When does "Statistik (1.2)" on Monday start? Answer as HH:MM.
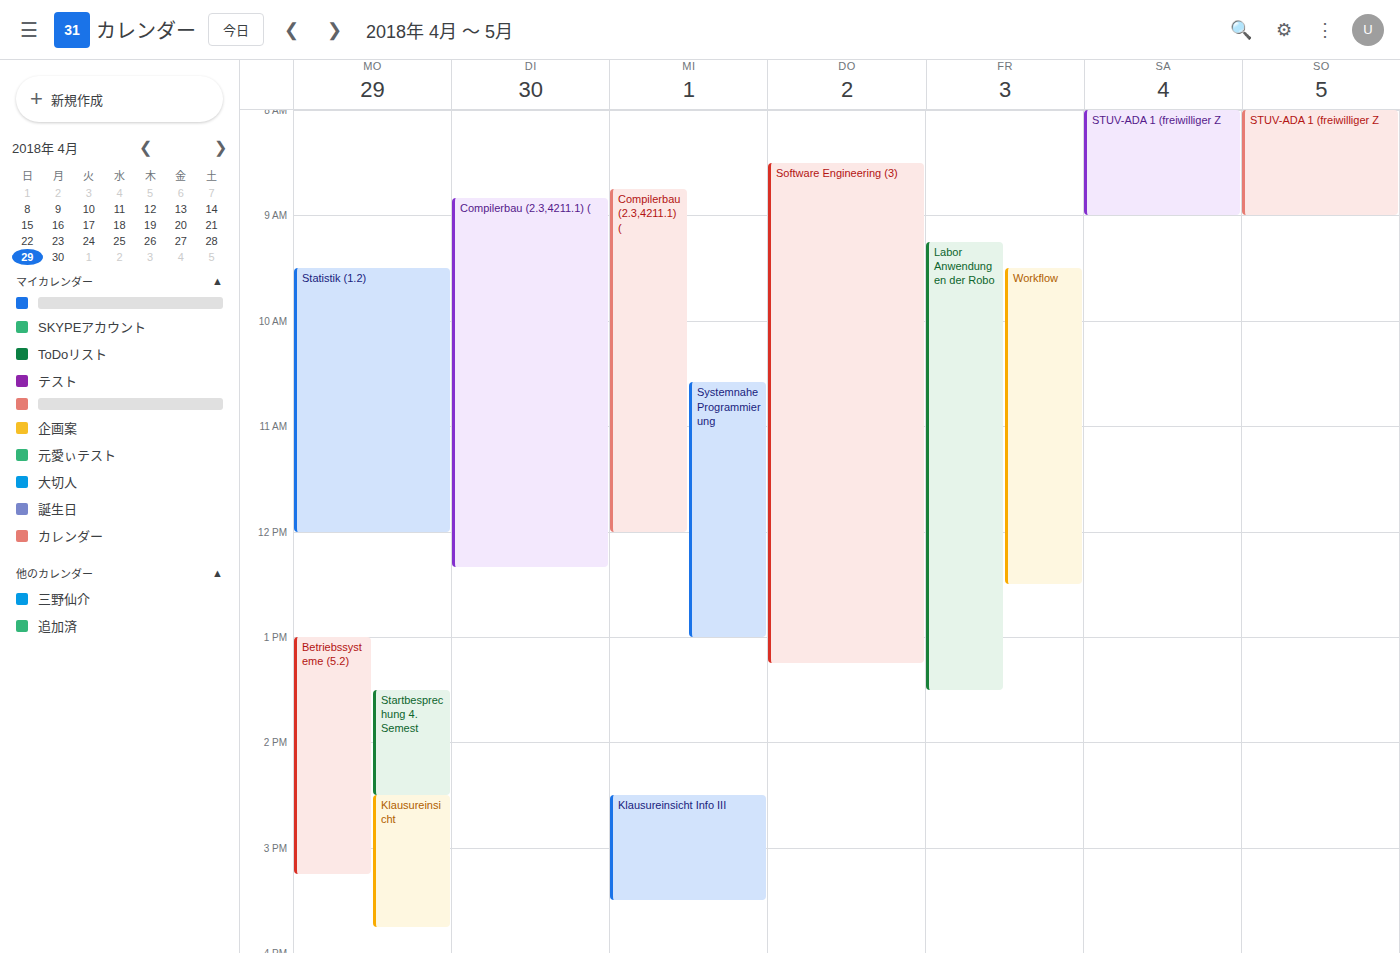
09:30